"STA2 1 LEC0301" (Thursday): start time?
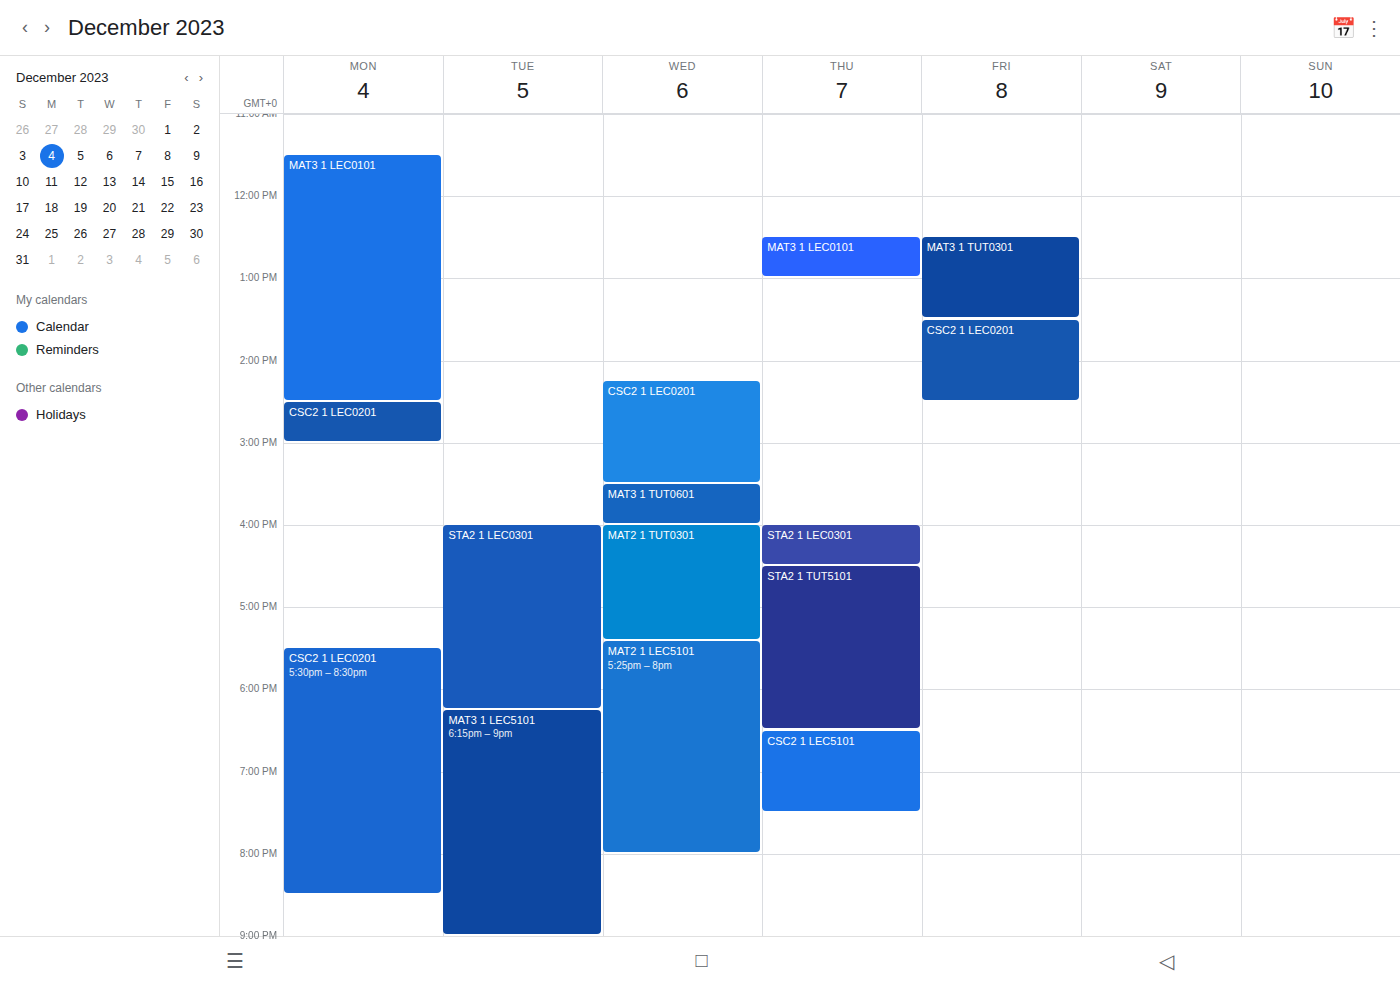
4:00 PM